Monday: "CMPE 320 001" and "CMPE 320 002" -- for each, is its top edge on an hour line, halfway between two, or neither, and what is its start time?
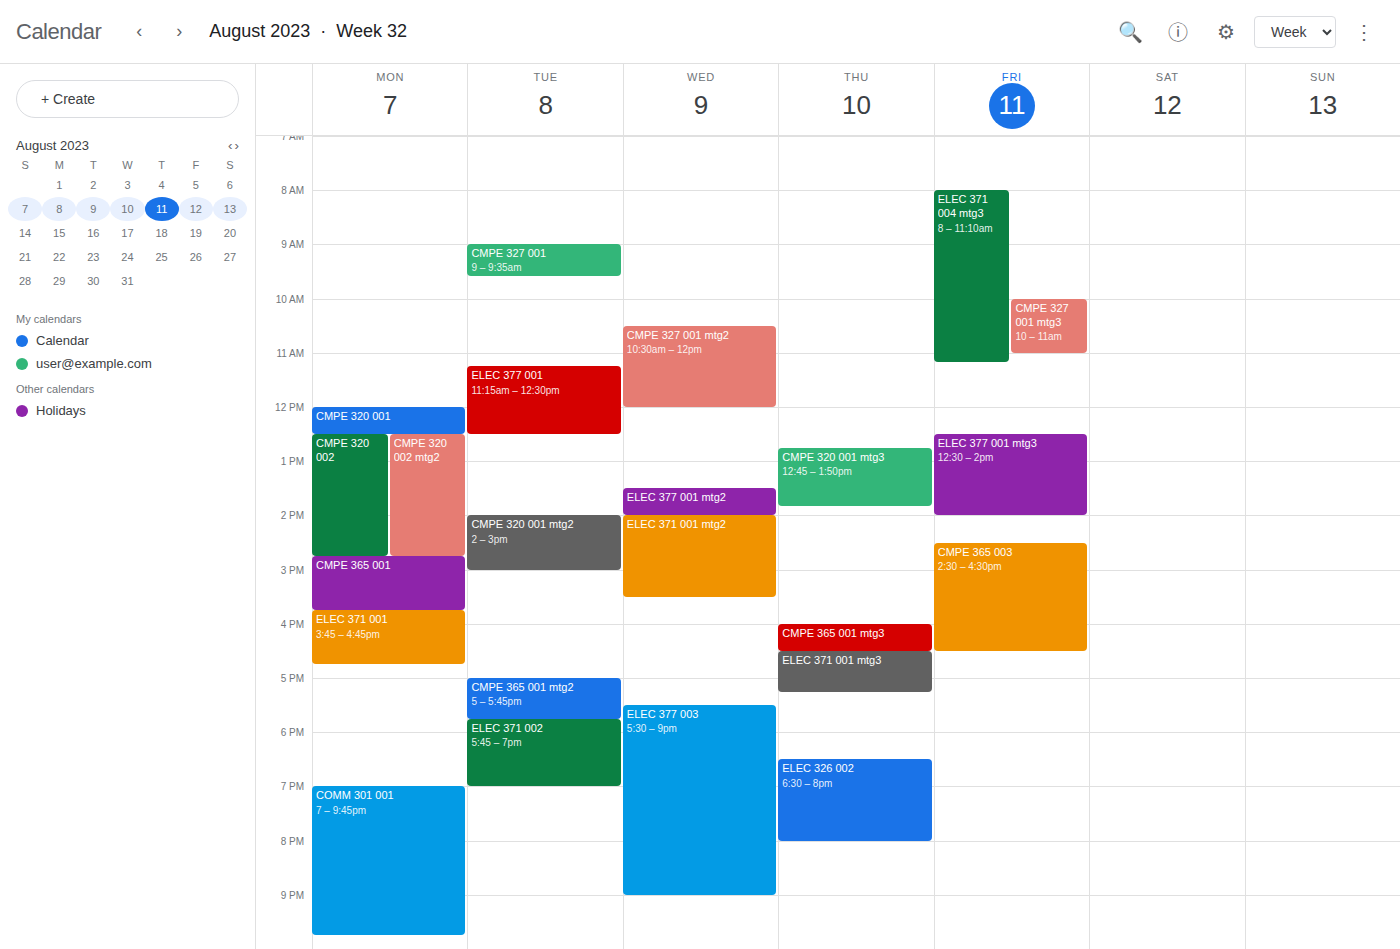
"CMPE 320 001": 12:00 PM, exactly on the 12 PM line. "CMPE 320 002": 12:30 PM, halfway between the 12 PM and 1 PM lines.